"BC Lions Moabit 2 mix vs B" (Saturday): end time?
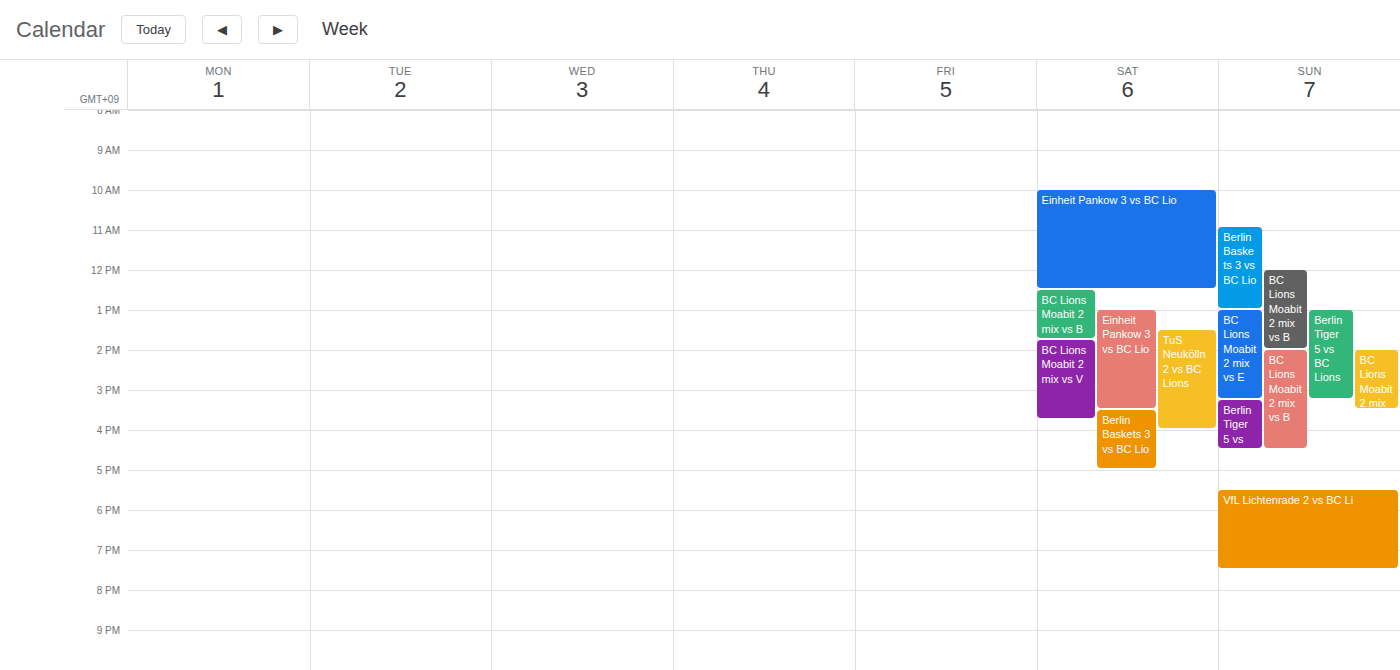
1:45 PM